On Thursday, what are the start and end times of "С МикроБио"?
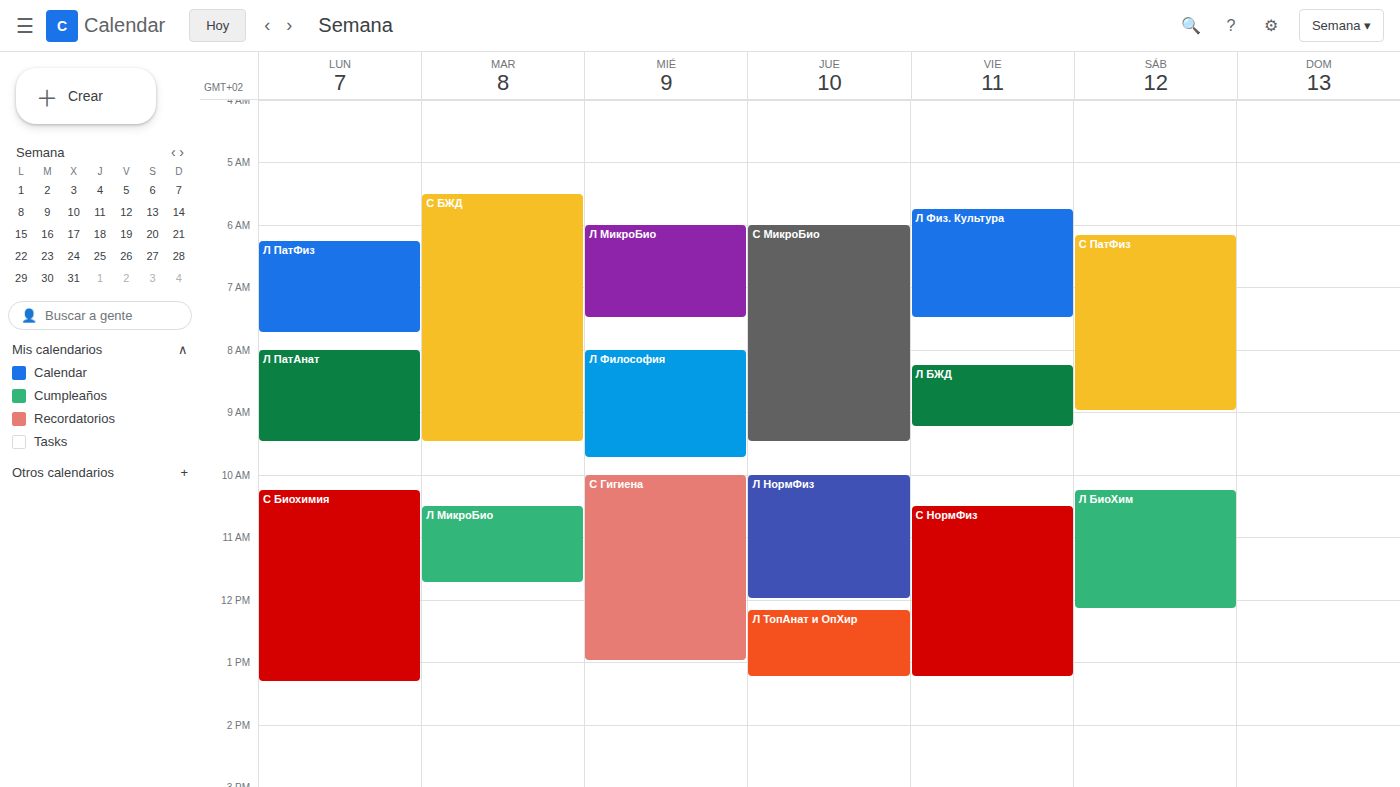
6:00 AM to 9:30 AM